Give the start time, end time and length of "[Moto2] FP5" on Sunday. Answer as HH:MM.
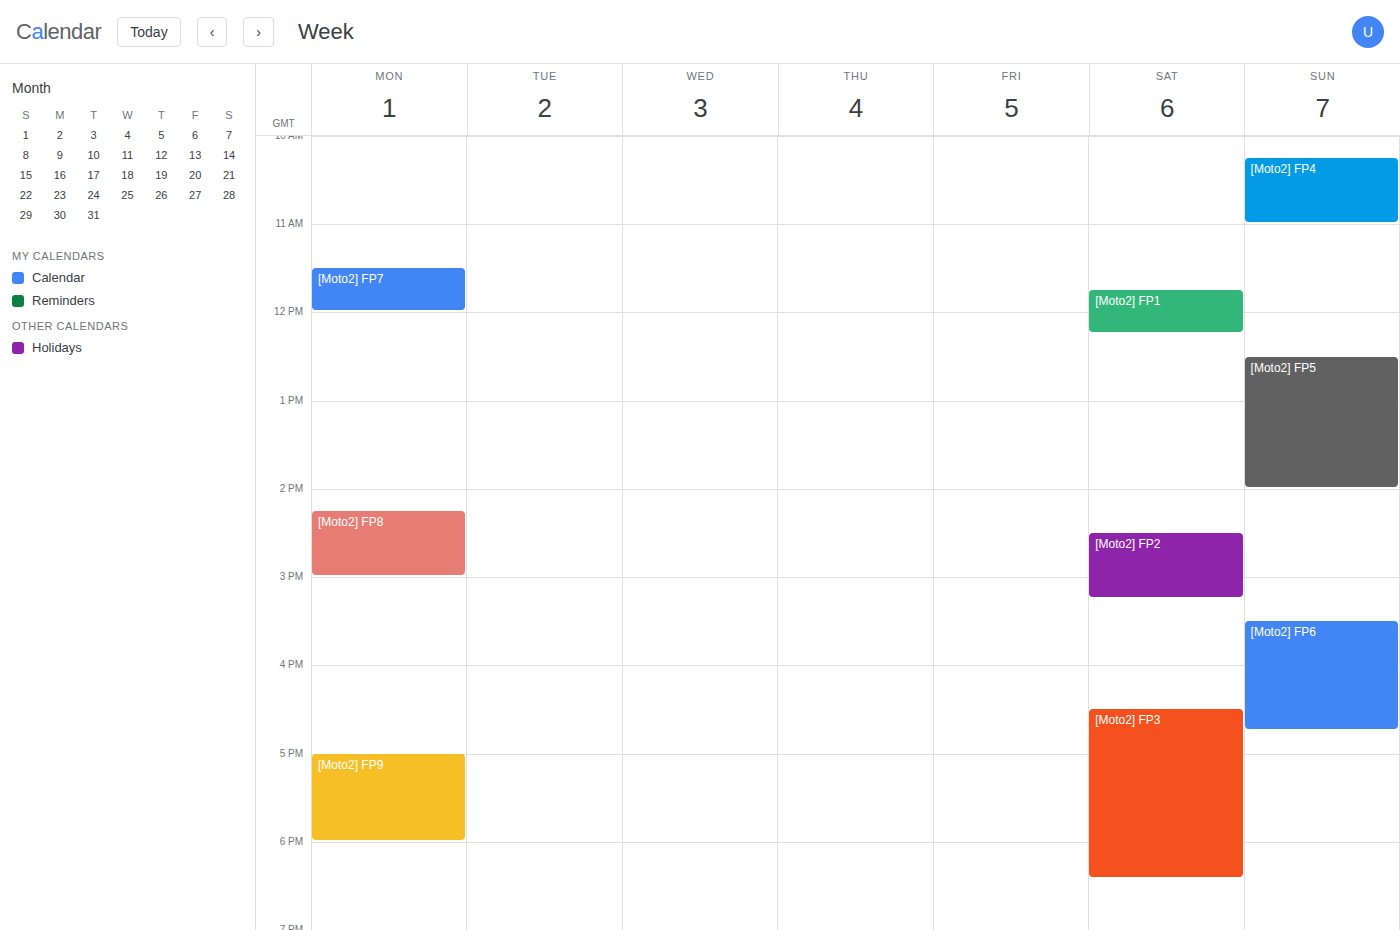
12:30 to 14:00, 1 hour 30 minutes